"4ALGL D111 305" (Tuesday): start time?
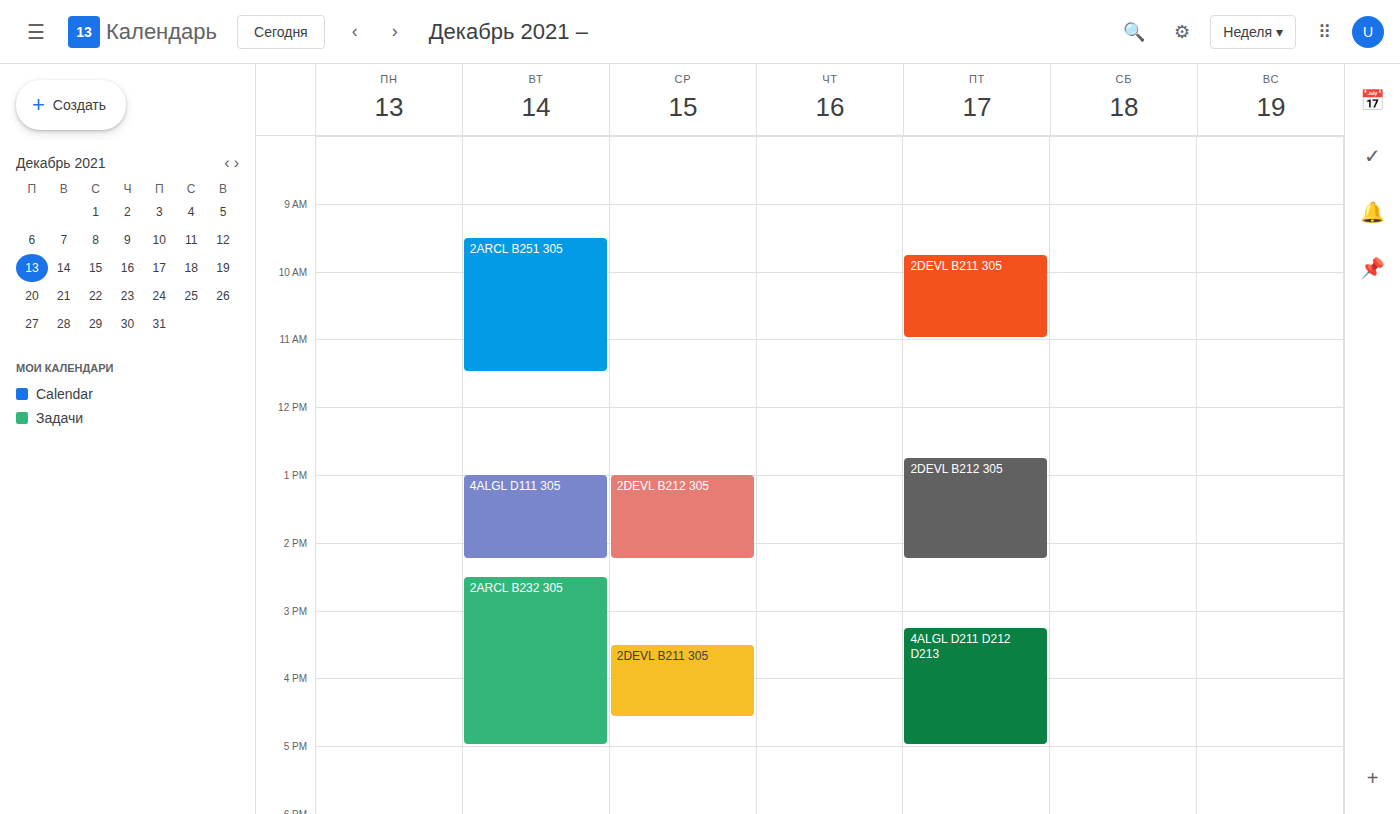
1:00 PM